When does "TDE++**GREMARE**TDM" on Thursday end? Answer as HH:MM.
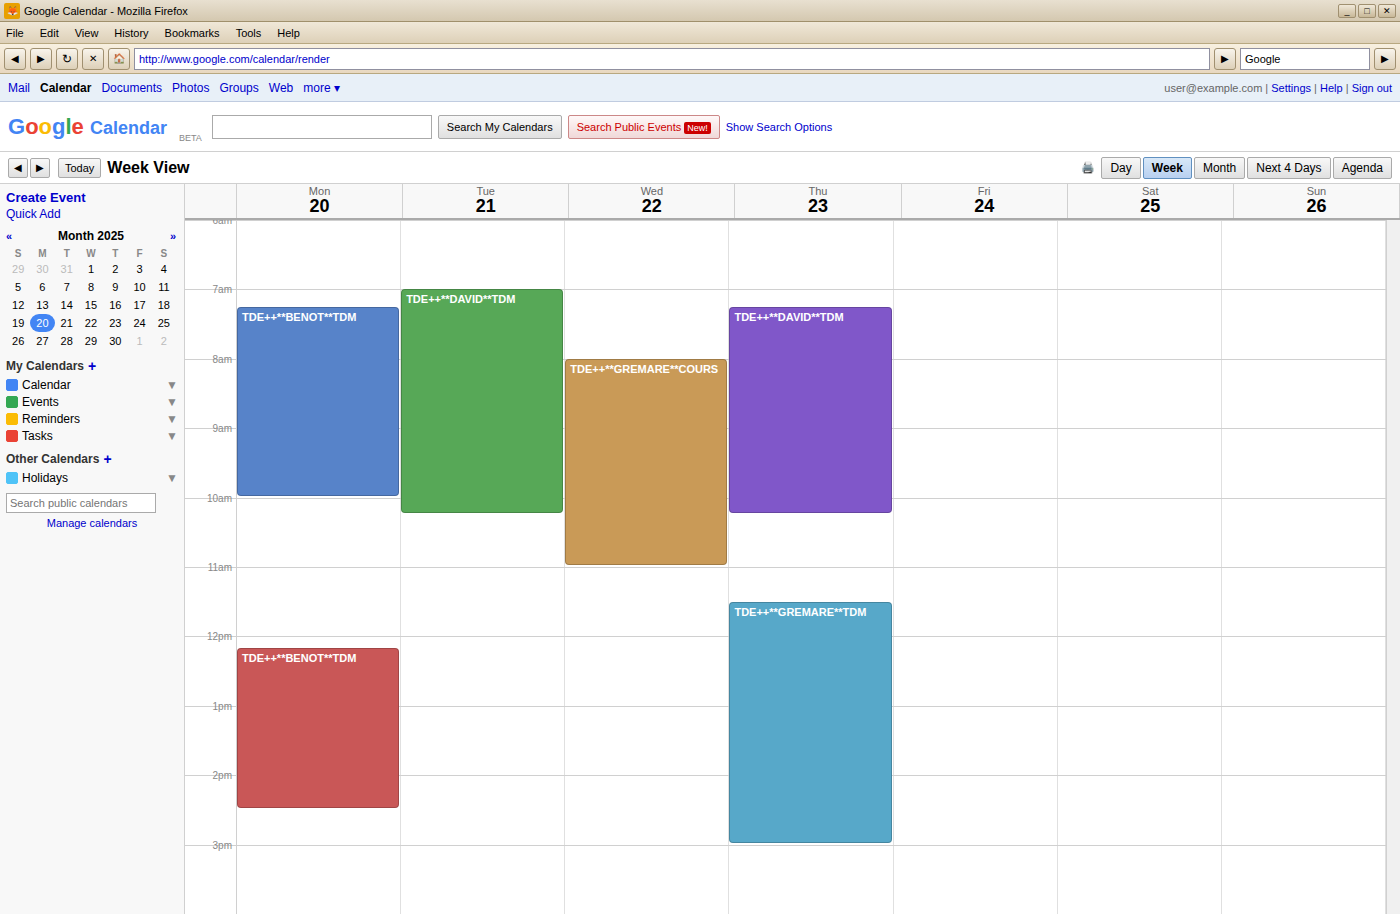
15:00